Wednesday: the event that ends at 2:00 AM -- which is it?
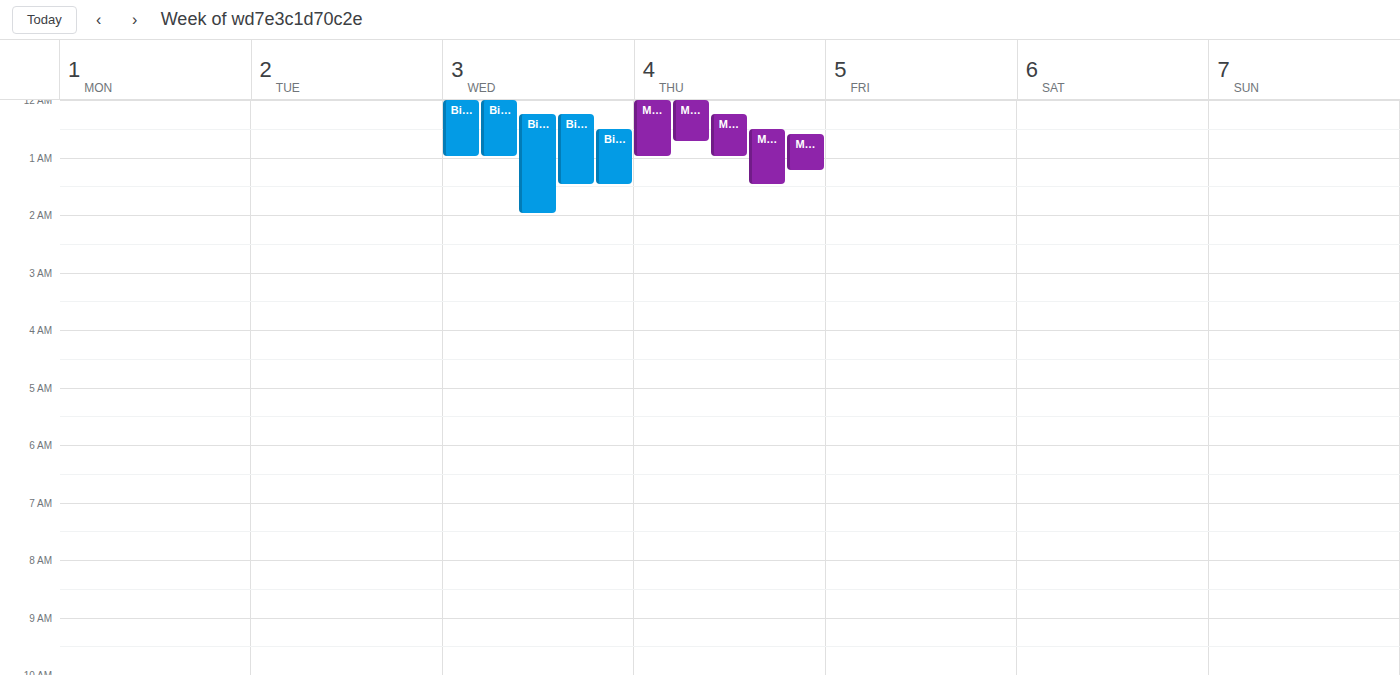
"Big-data-Quiz-3"